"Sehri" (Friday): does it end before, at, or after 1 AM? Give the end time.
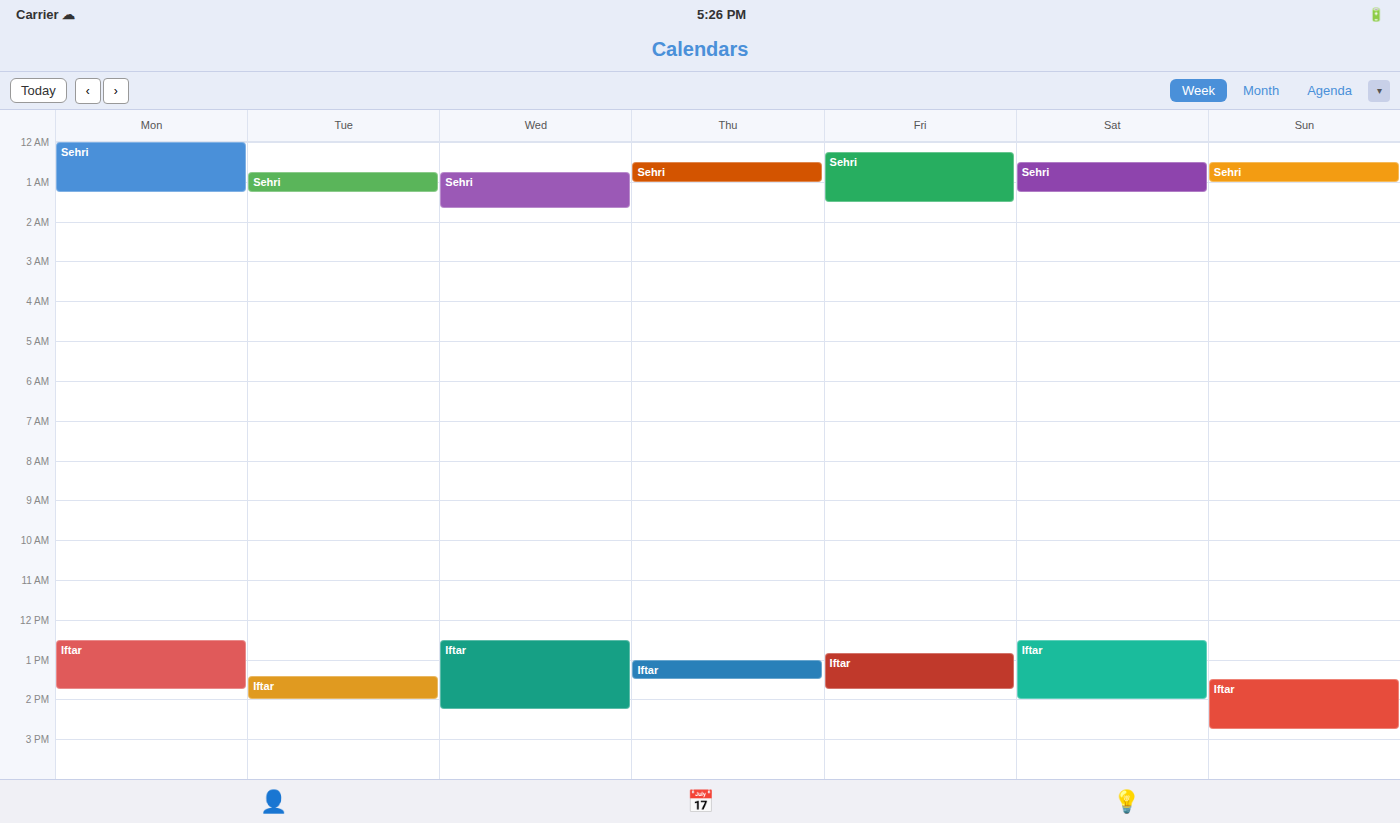
1:30 AM -- after 1 AM, 30 minutes below the 1 AM line.